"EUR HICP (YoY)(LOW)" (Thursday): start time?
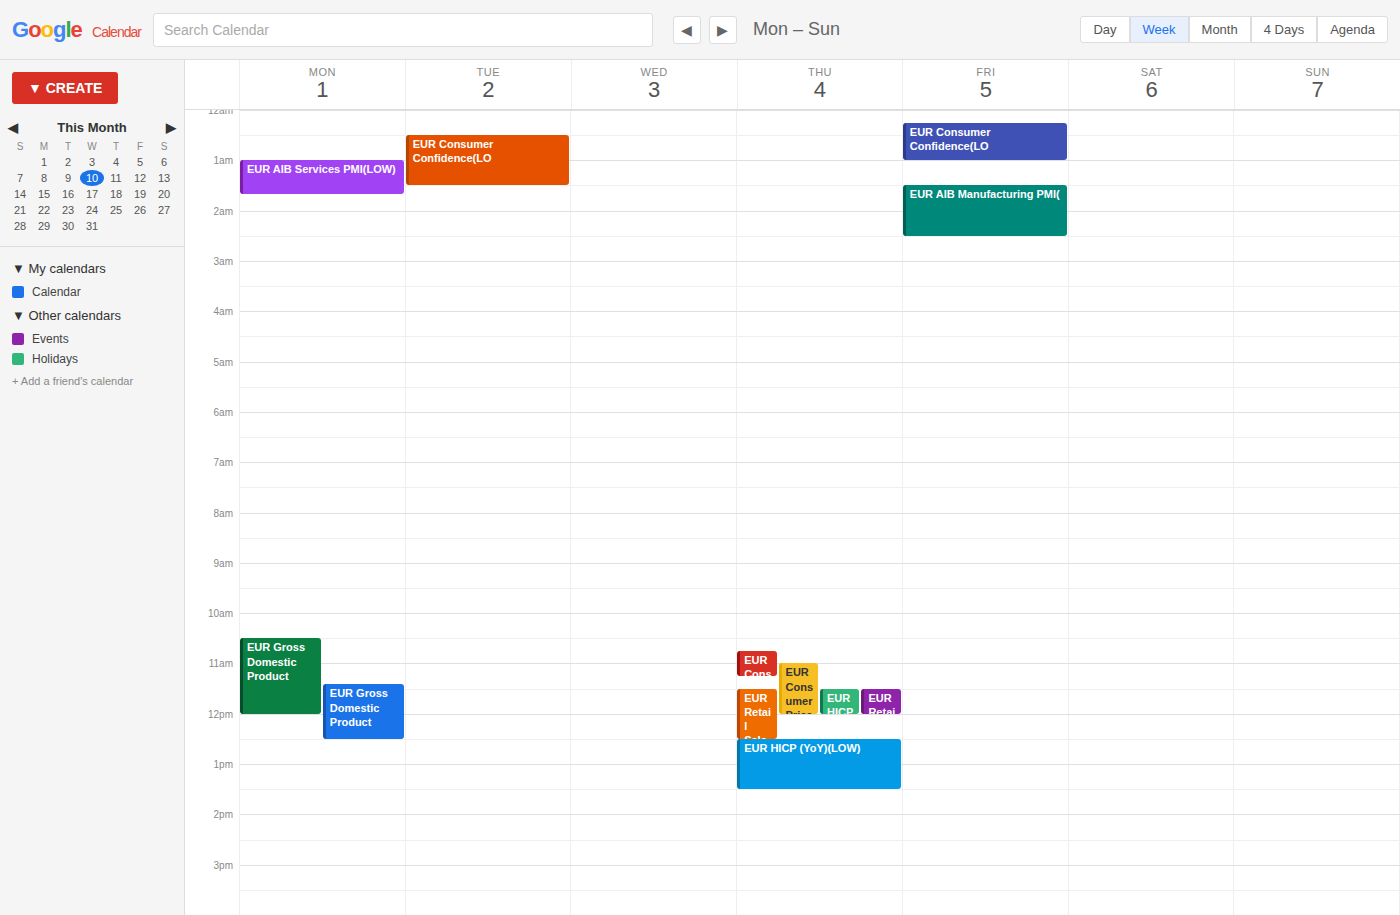
12:30 PM